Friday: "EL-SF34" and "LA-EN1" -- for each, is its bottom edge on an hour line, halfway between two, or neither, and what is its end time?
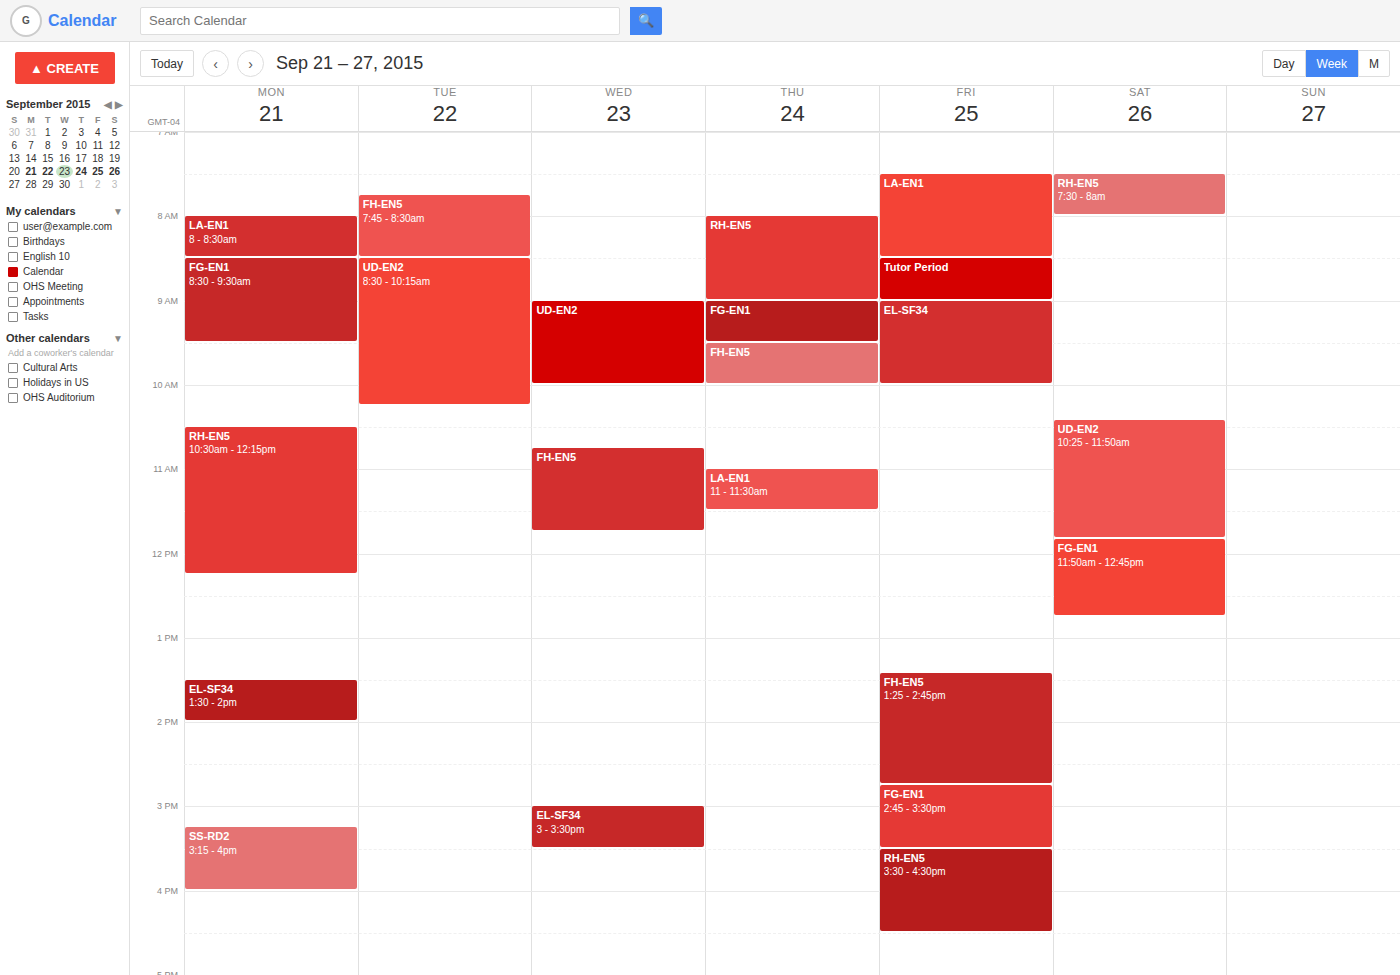
"EL-SF34": 10:00, exactly on the 10:00 line. "LA-EN1": 08:30, halfway between the 08:00 and 09:00 lines.